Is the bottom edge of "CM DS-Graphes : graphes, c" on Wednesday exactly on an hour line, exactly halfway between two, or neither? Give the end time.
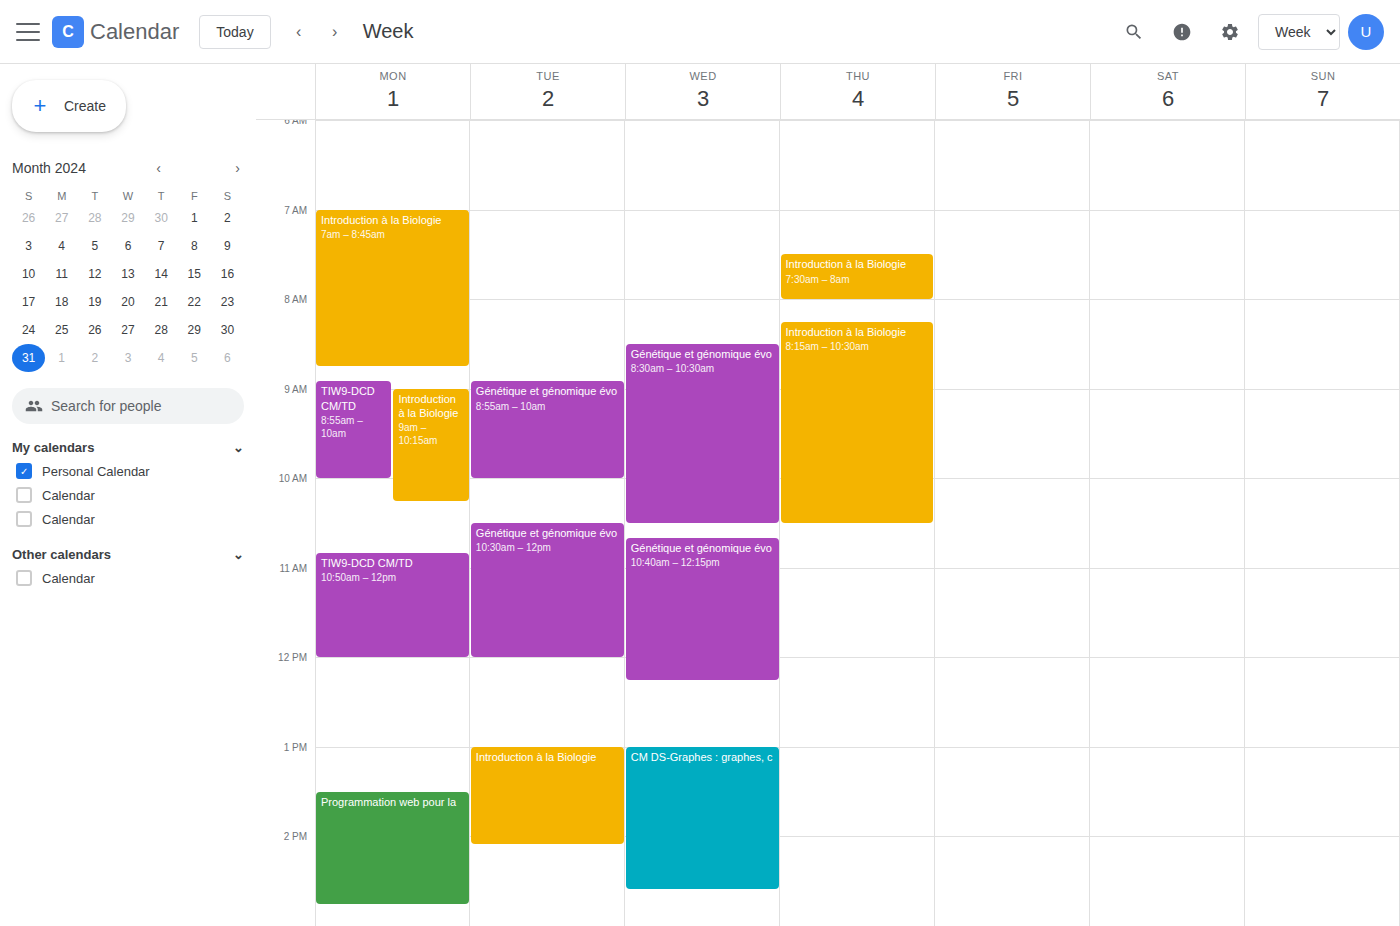
14:35 -- neither: 35 minutes below the 14:00 line and 25 minutes above the 15:00 line.